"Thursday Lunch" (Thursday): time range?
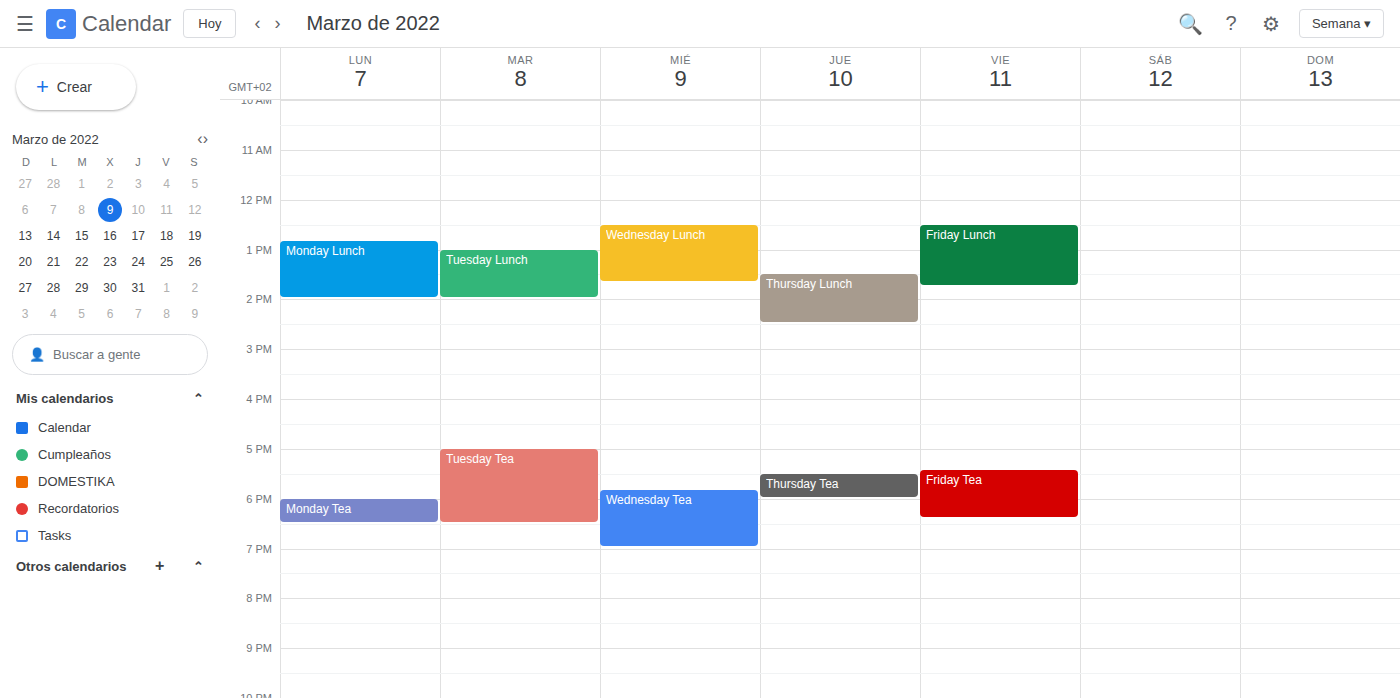
1:30 PM to 2:30 PM